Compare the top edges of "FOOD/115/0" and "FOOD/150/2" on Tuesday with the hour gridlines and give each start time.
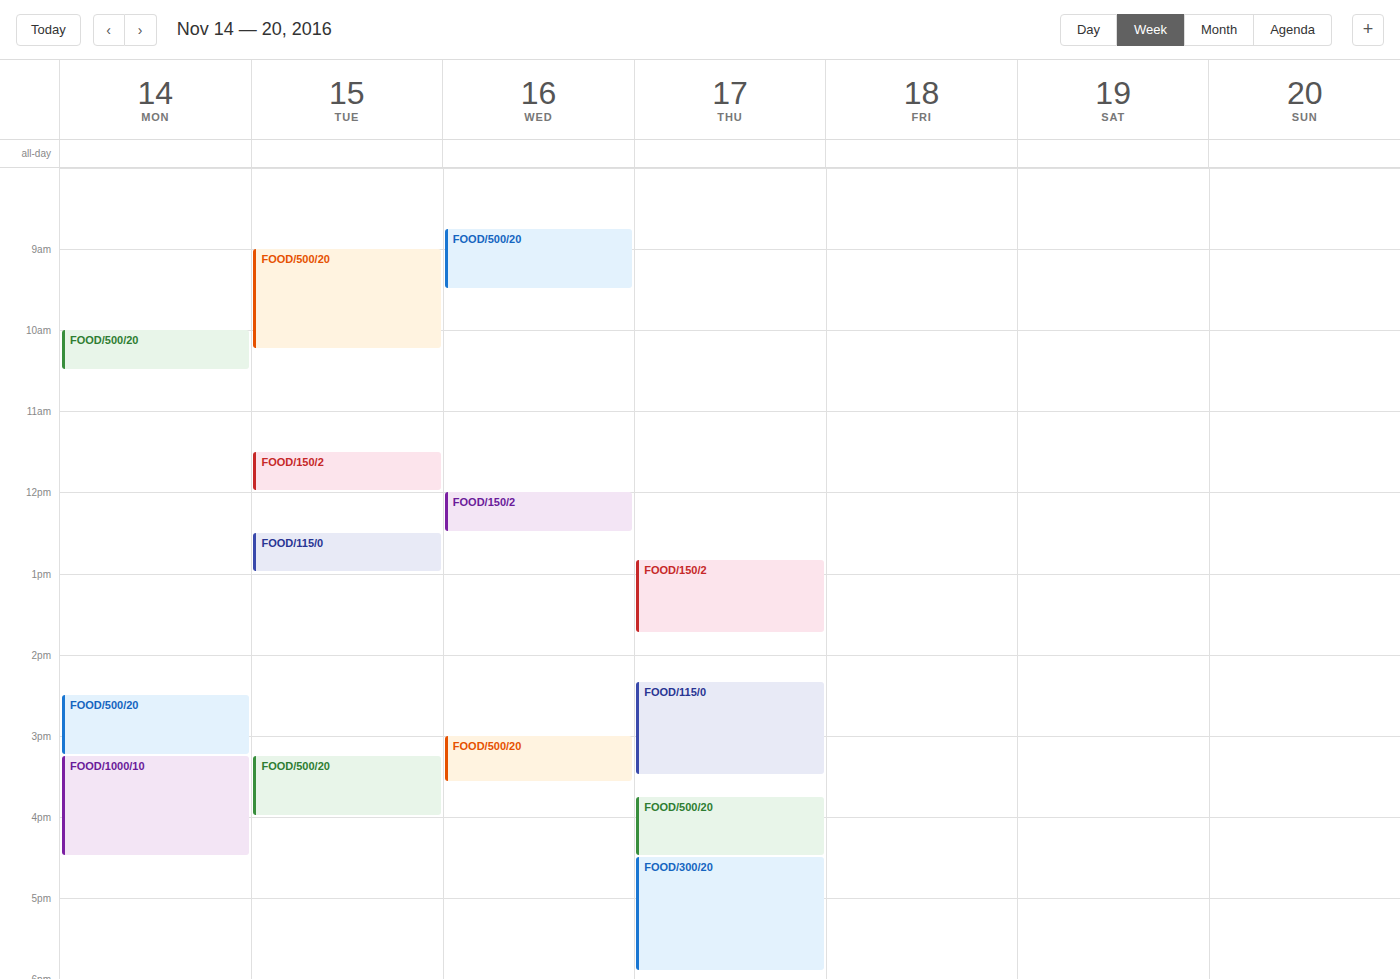
"FOOD/115/0": 12:30 PM, halfway between the 12 PM and 1 PM lines. "FOOD/150/2": 11:30 AM, halfway between the 11 AM and 12 PM lines.